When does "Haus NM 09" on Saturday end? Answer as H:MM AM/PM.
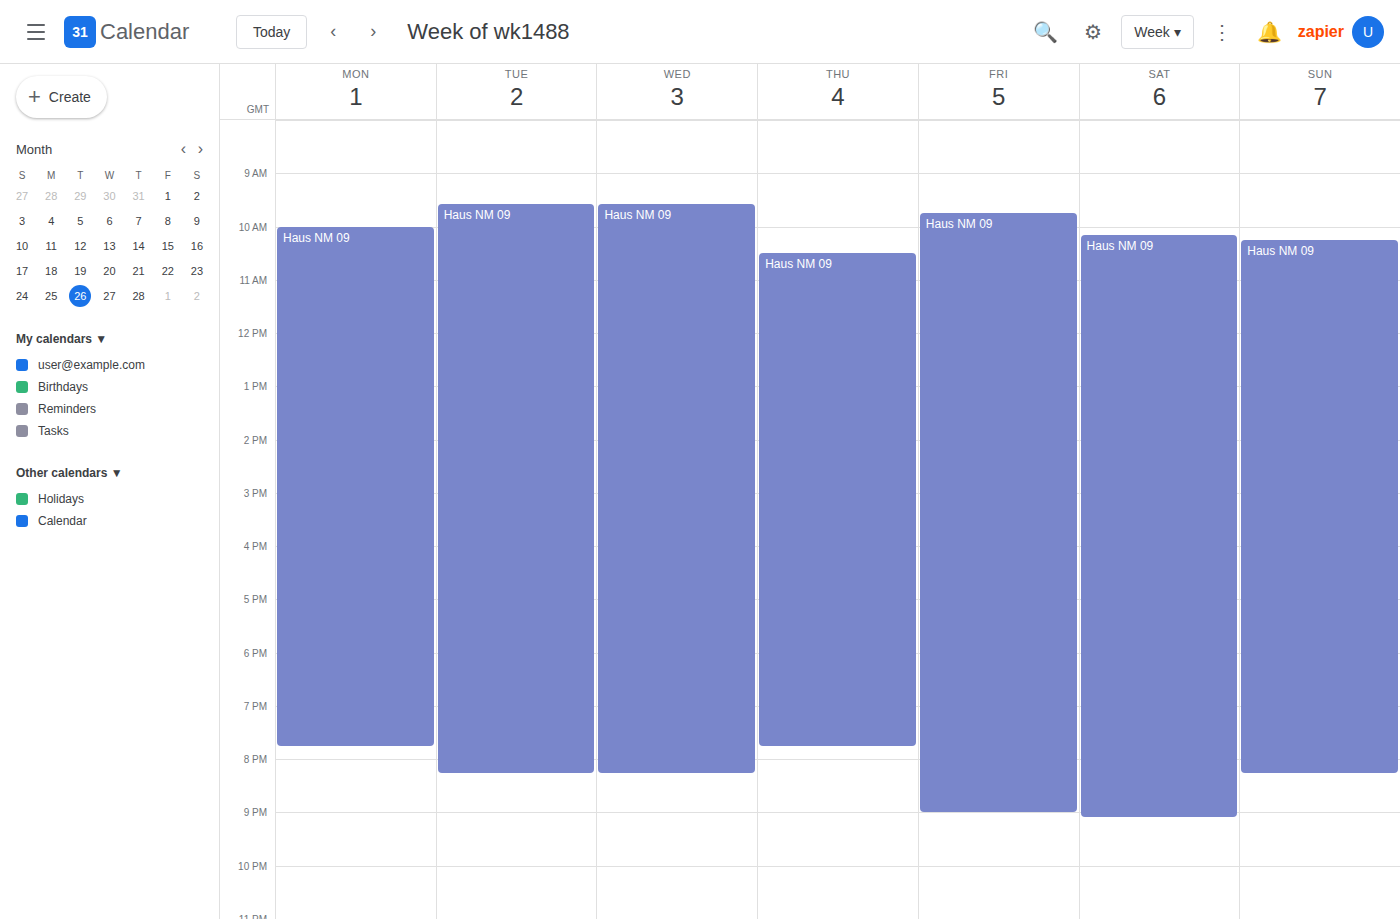
9:05 PM